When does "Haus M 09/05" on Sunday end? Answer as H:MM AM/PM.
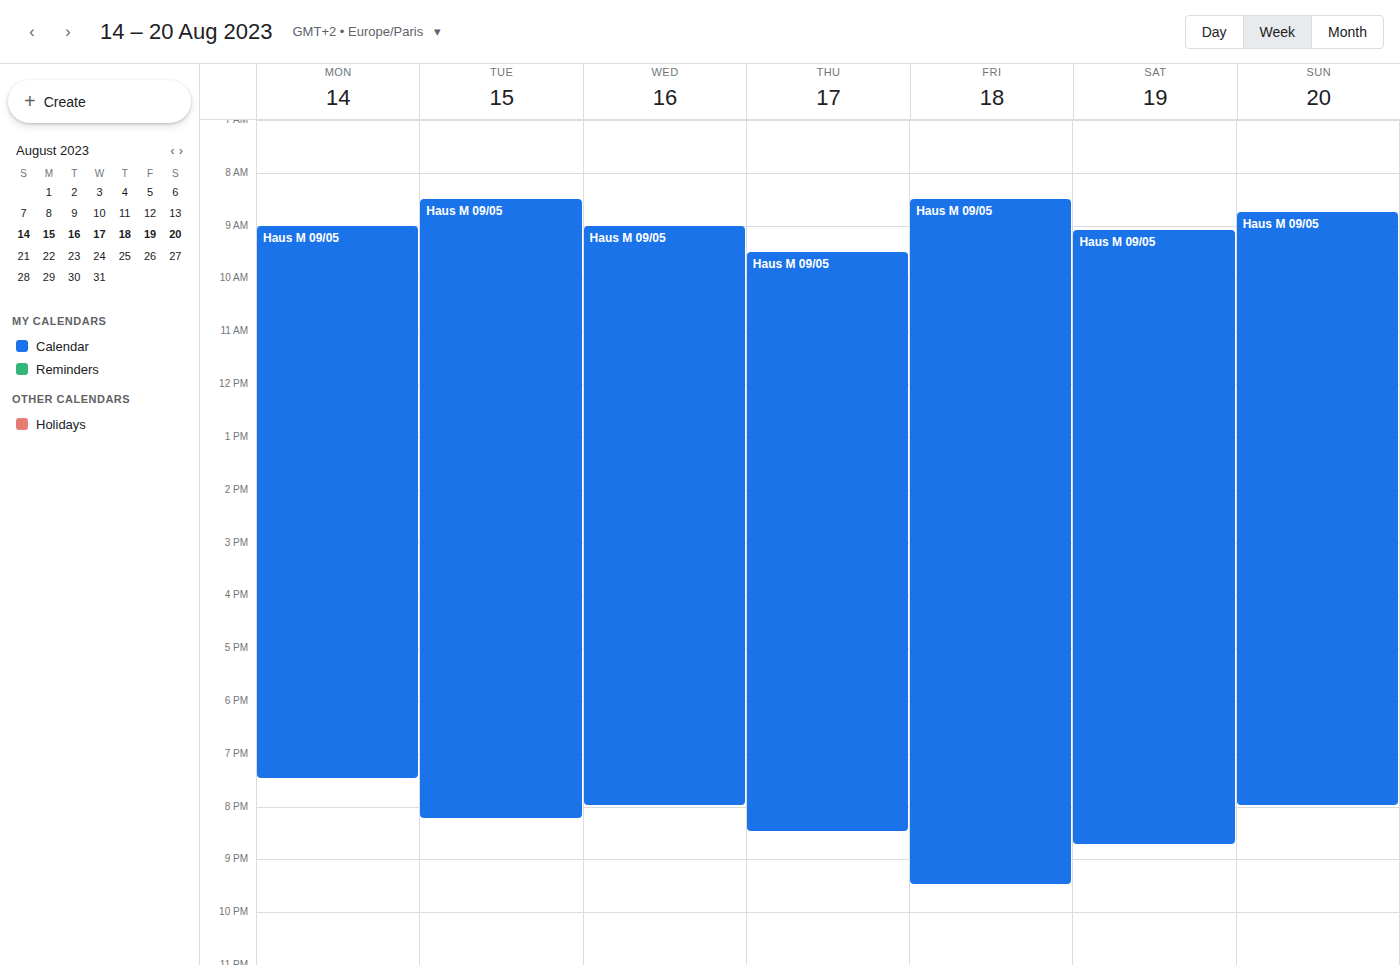
8:00 PM